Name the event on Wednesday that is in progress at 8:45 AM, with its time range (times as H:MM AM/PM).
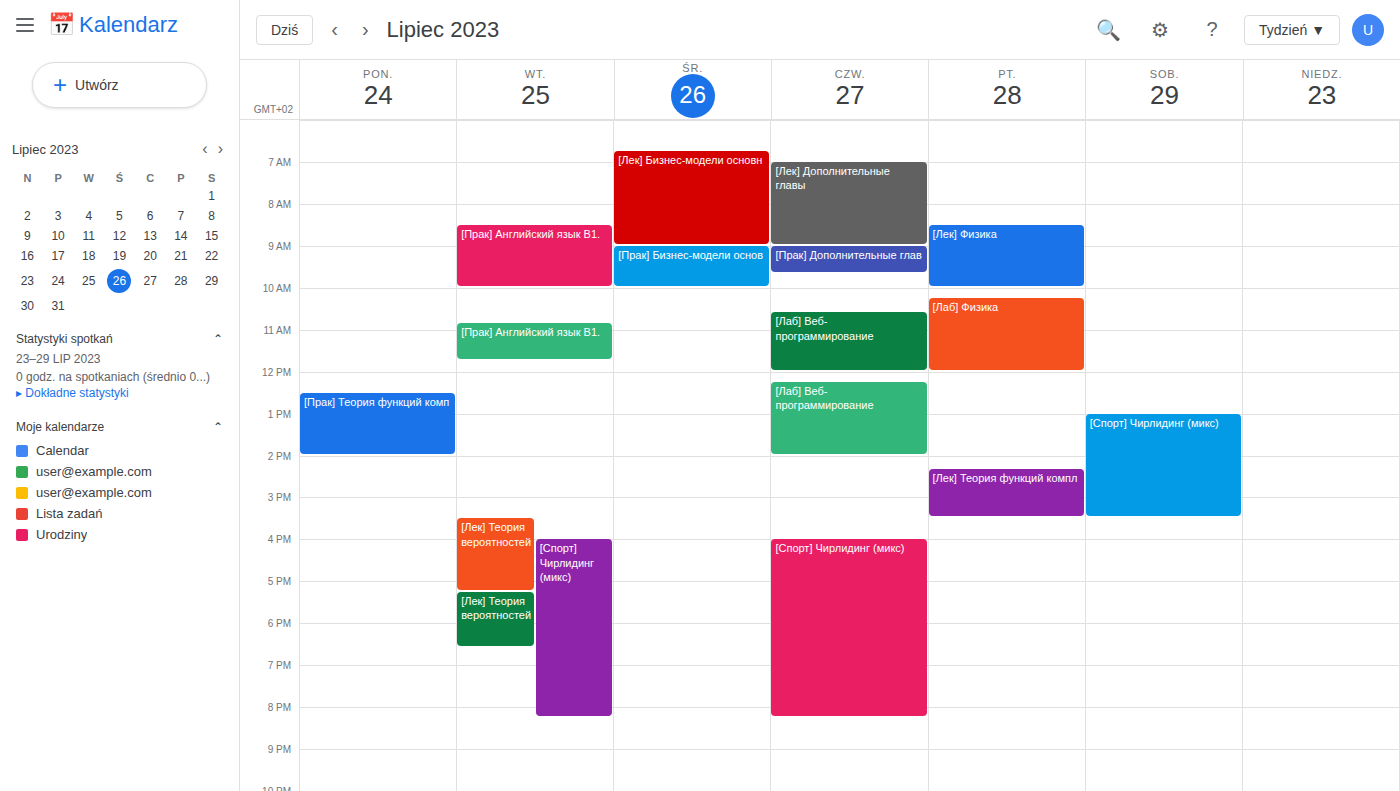
"[Лек] Бизнес-модели основн", 6:45 AM to 9:00 AM